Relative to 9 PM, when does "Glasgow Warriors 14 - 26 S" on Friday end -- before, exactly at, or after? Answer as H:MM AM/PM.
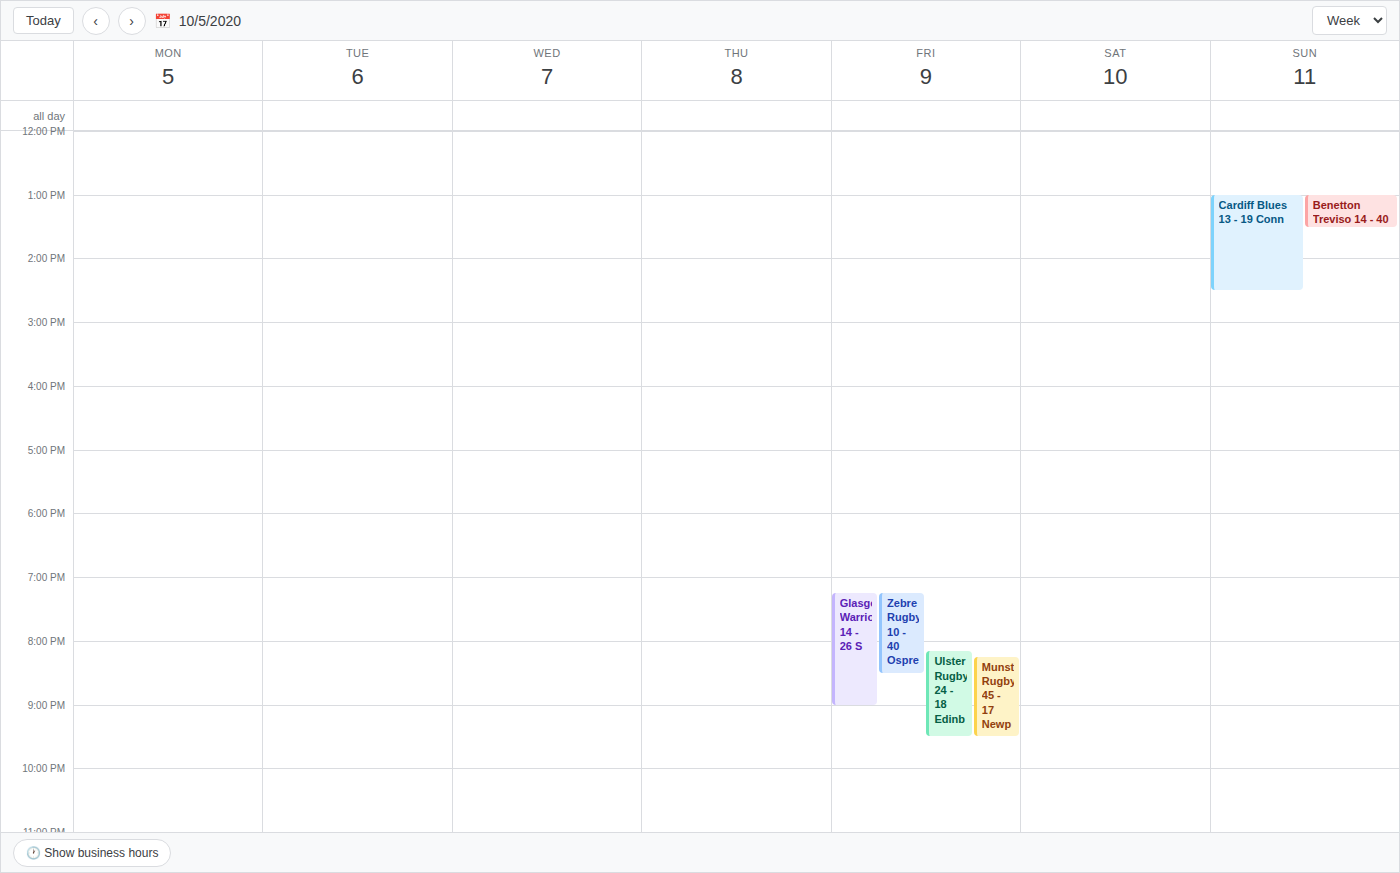
9:00 PM -- exactly at 9 PM, on the 9 PM line.